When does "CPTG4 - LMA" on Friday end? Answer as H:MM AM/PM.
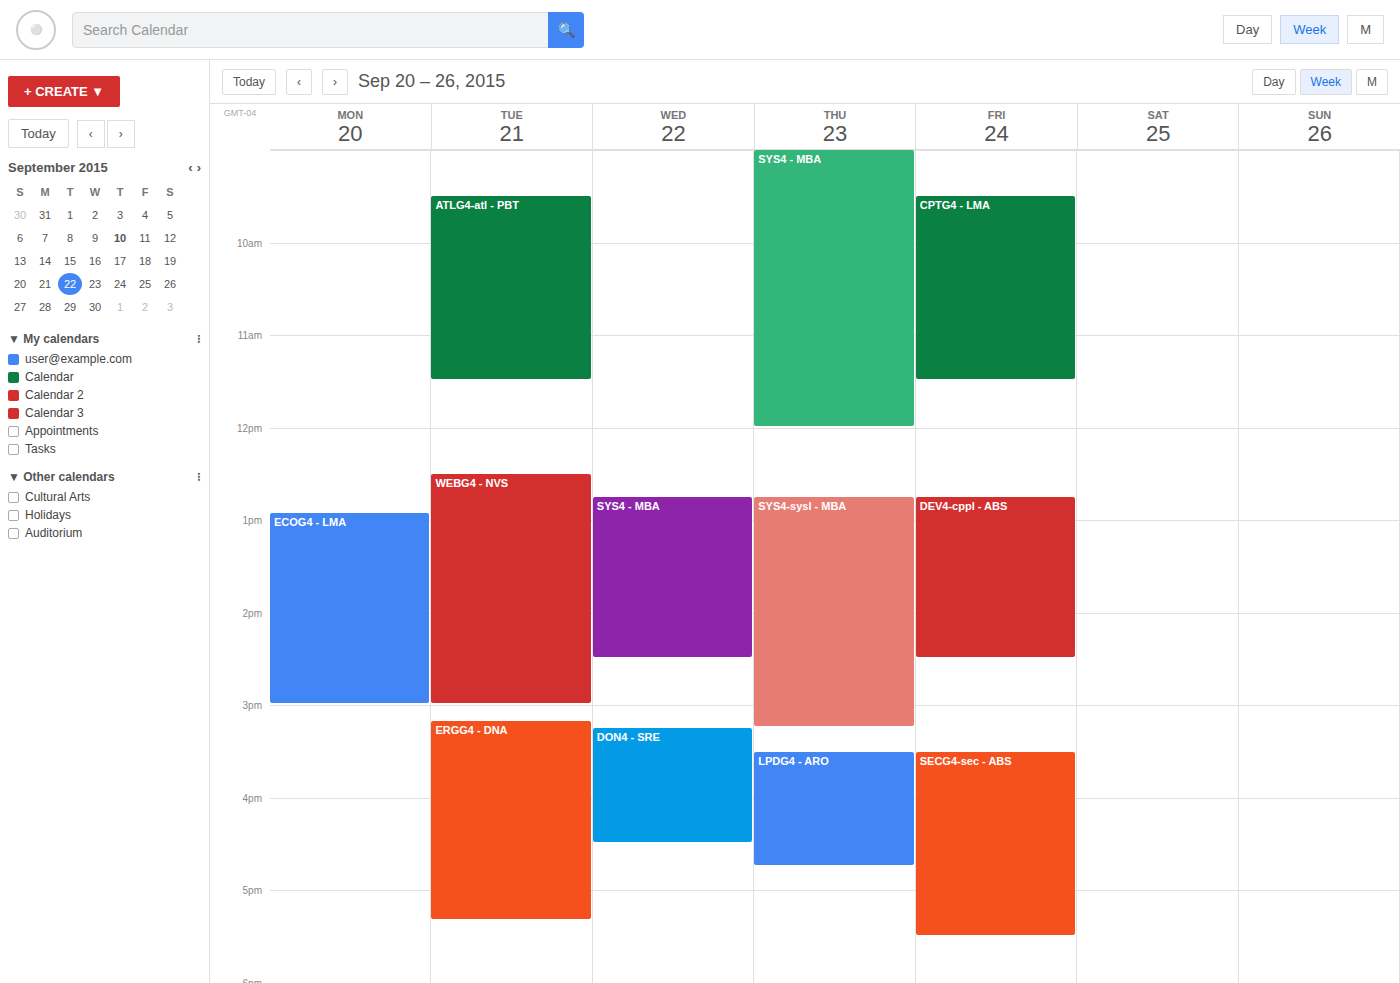
11:30 AM